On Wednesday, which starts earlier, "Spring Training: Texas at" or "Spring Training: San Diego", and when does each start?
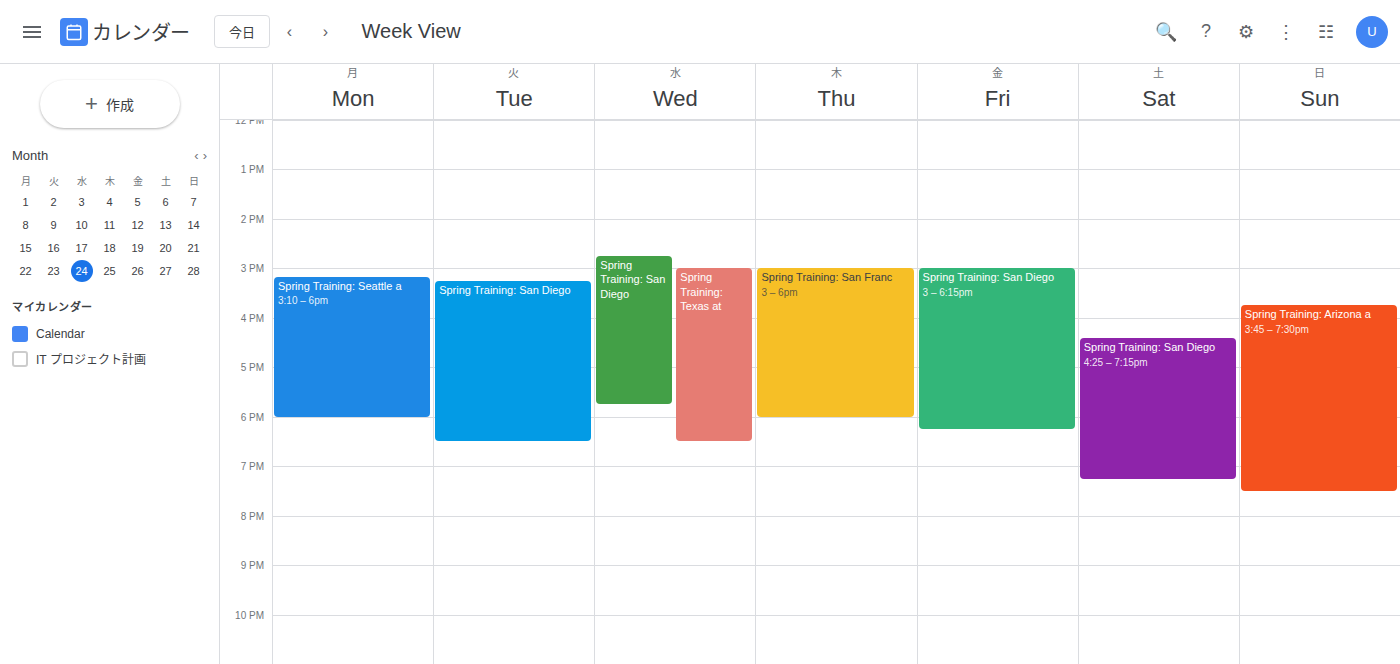
"Spring Training: San Diego" 2:45 PM; "Spring Training: Texas at" 3:00 PM.